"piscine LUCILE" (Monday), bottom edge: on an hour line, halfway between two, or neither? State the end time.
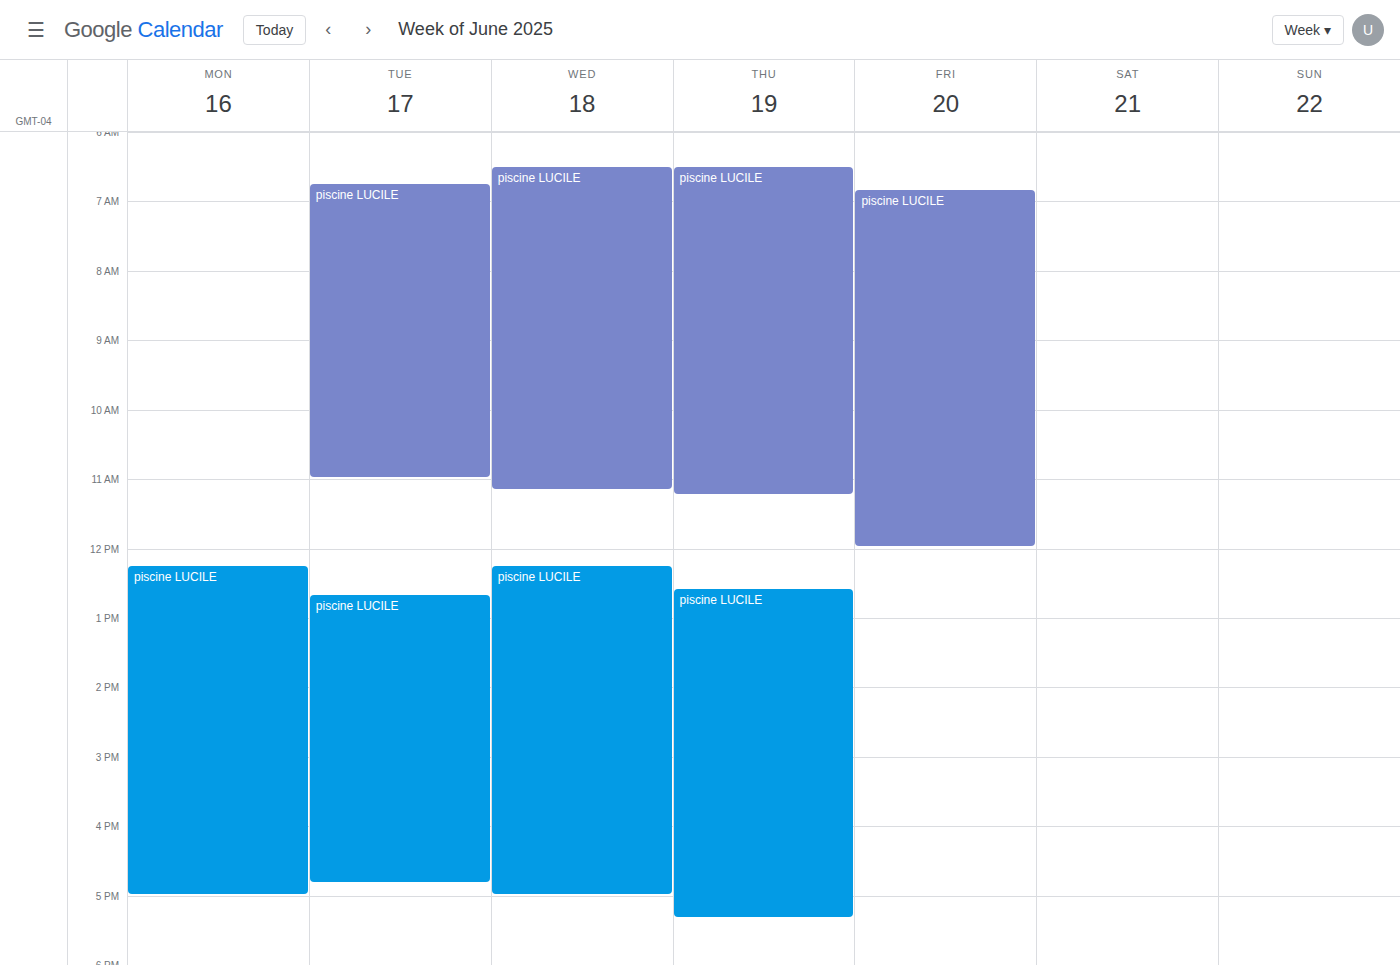
17:00 -- exactly on the 17:00 line.